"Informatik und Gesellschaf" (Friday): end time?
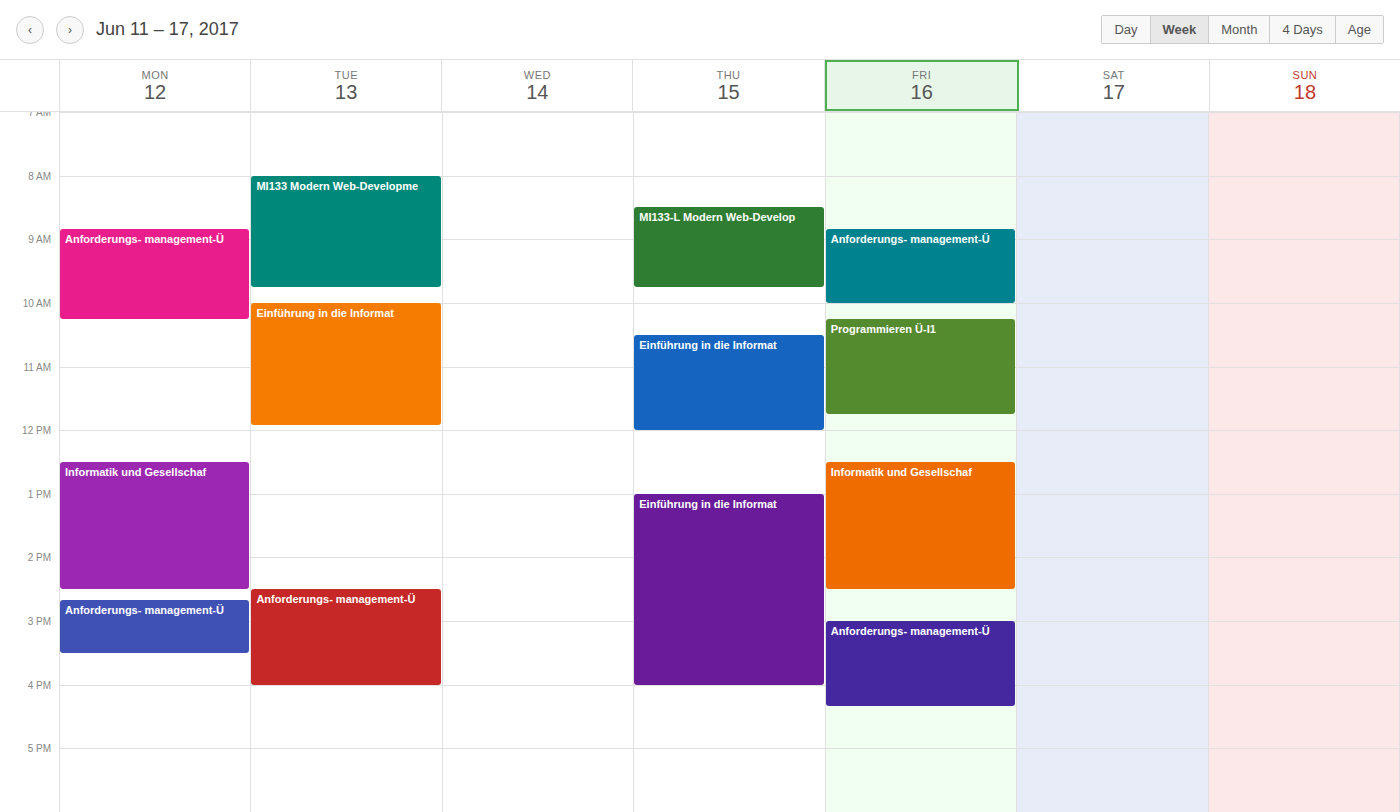
2:30 PM